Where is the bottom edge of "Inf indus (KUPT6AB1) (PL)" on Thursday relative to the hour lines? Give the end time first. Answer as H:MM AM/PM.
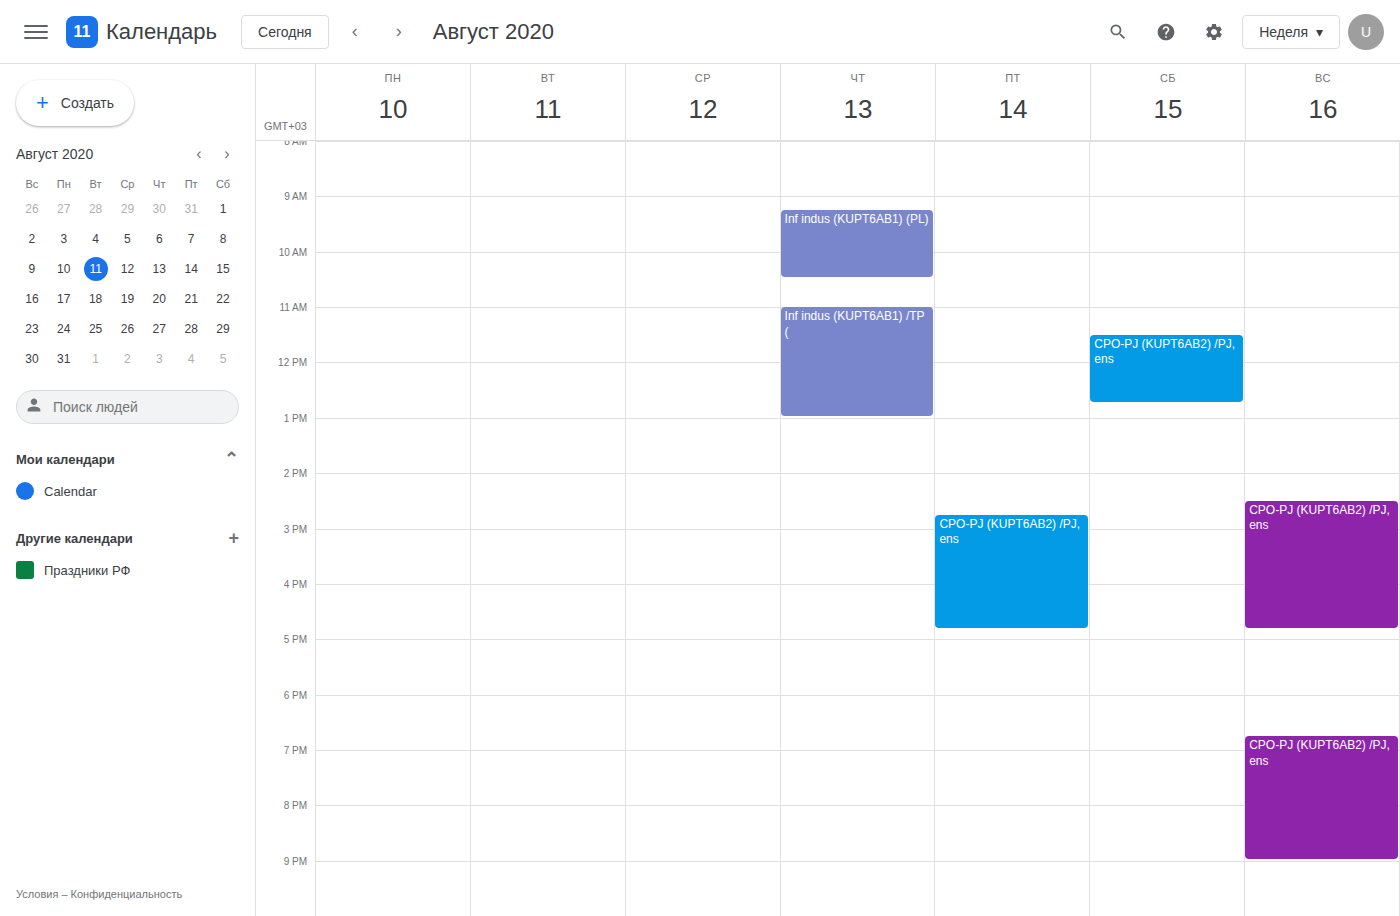
10:30 AM -- halfway between the 10 AM and 11 AM lines.